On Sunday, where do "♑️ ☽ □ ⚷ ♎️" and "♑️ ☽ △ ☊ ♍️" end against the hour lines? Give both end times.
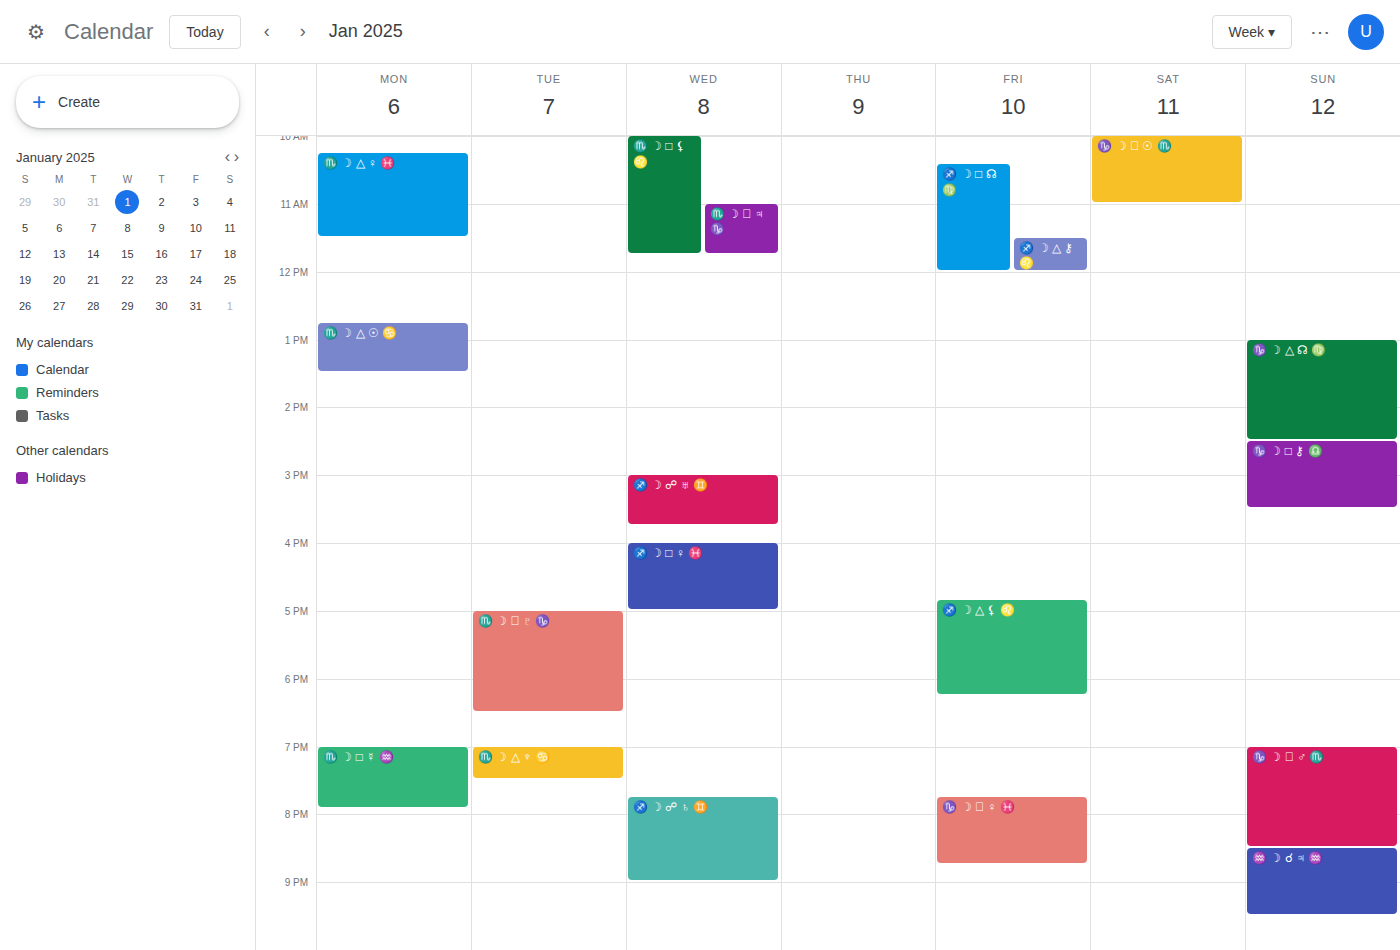
"♑️ ☽ □ ⚷ ♎️": 3:30 PM, halfway between the 3 PM and 4 PM lines. "♑️ ☽ △ ☊ ♍️": 2:30 PM, halfway between the 2 PM and 3 PM lines.